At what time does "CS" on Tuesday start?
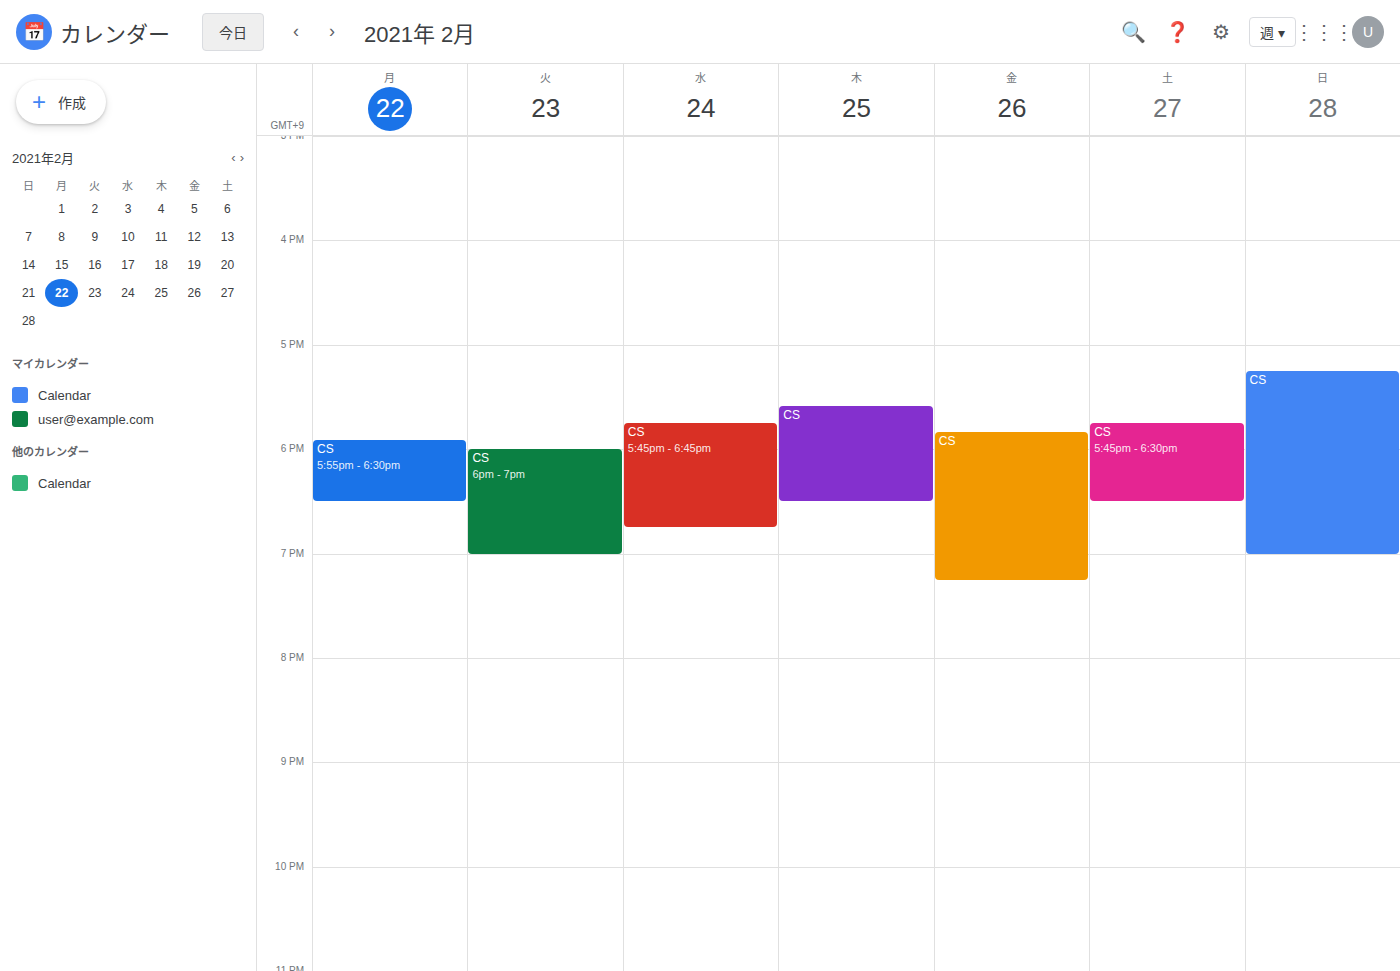
6:00 PM